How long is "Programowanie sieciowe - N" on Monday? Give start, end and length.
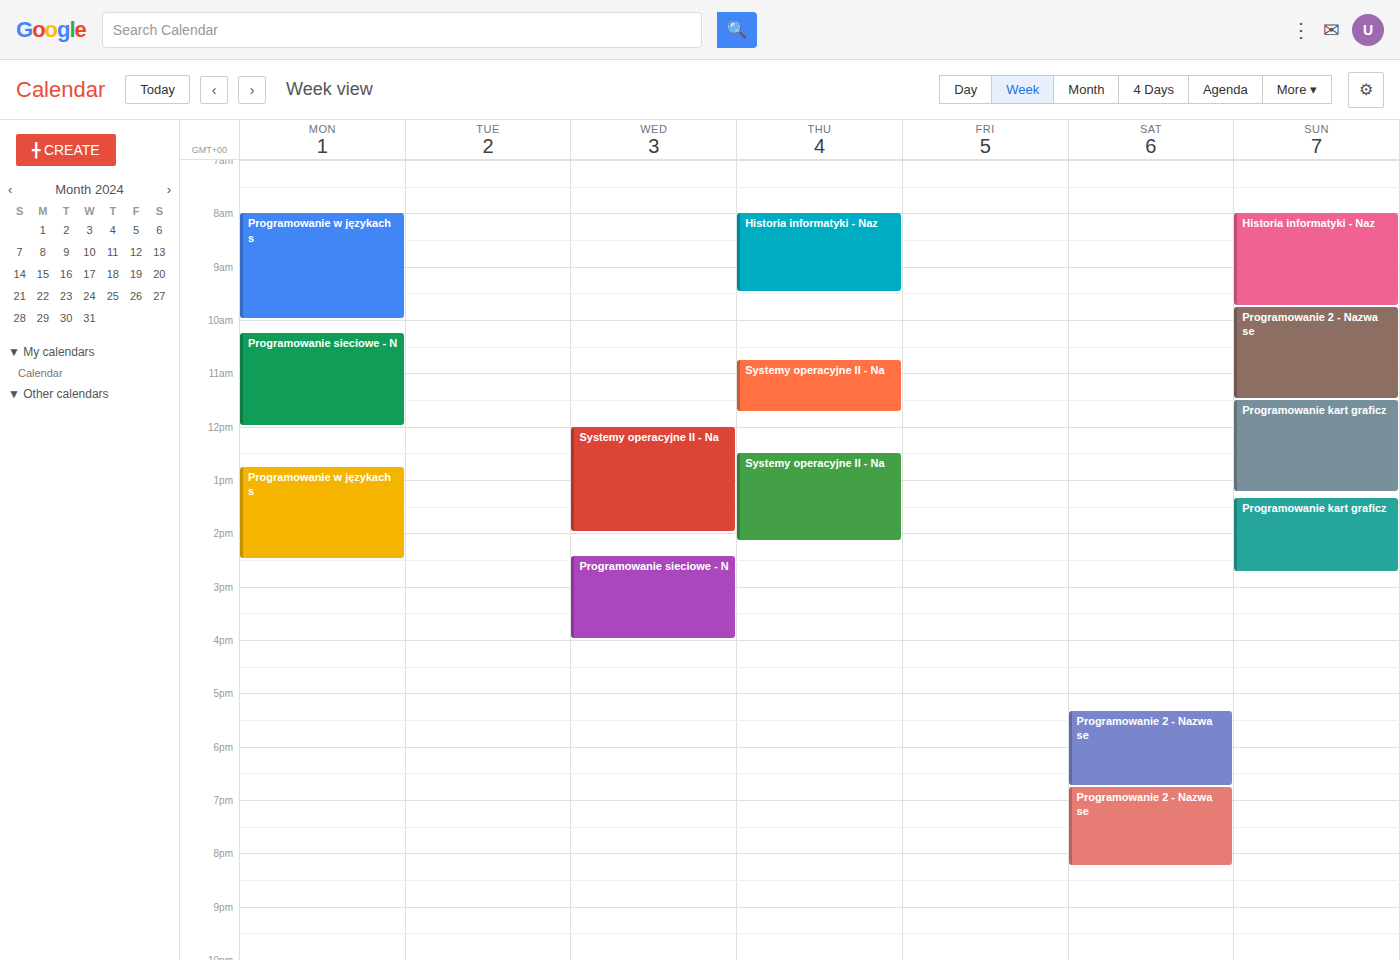
10:15 AM to 12:00 PM, 1 hour 45 minutes